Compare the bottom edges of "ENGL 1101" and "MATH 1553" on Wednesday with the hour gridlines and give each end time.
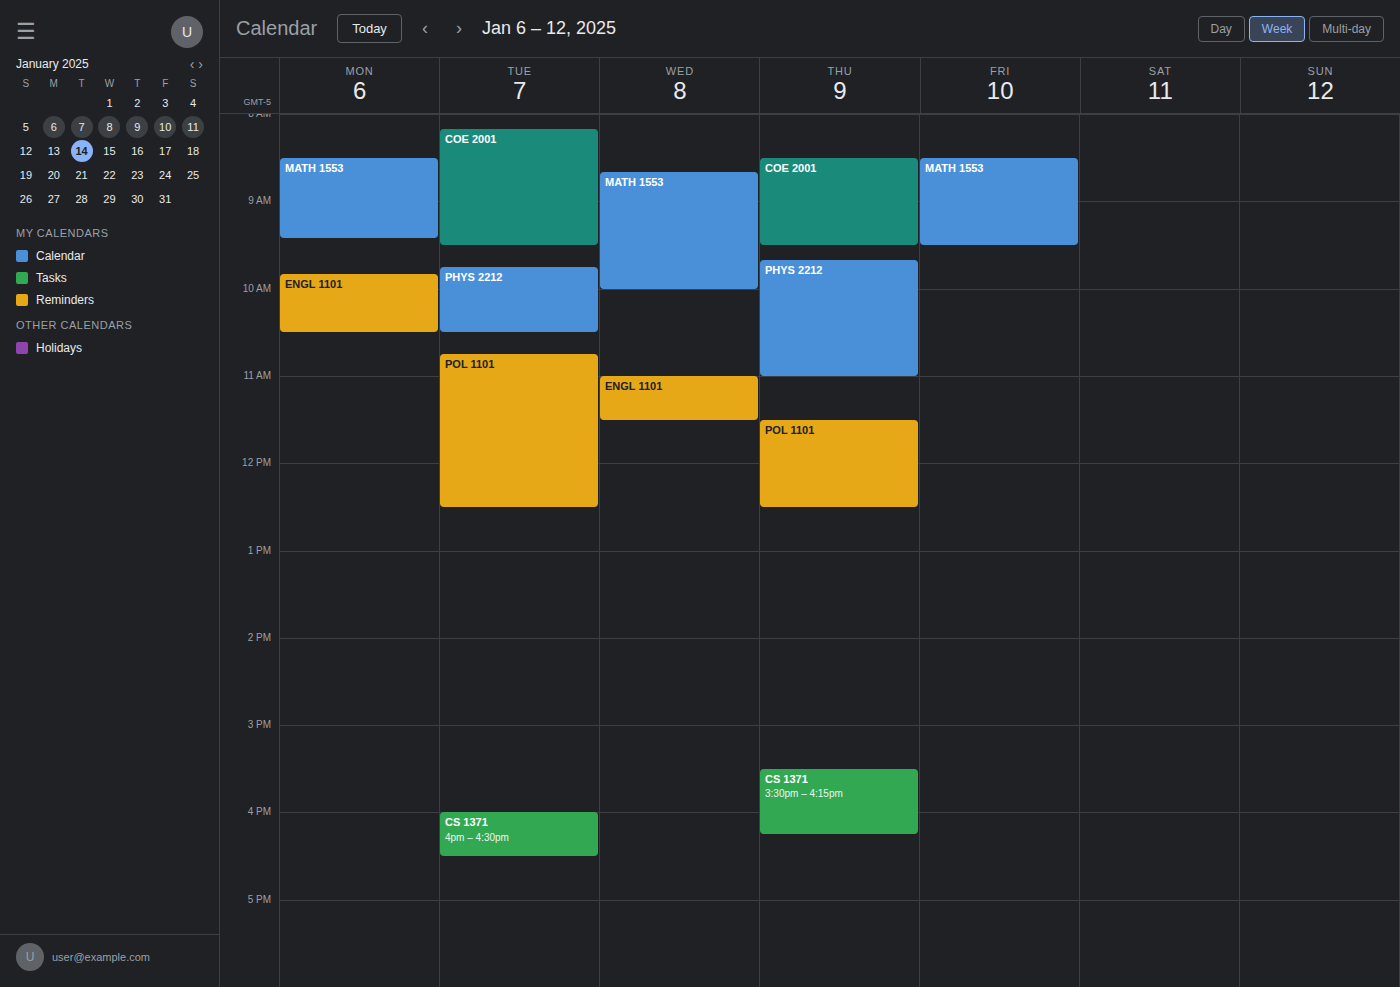
"ENGL 1101": 11:30, halfway between the 11:00 and 12:00 lines. "MATH 1553": 10:00, exactly on the 10:00 line.